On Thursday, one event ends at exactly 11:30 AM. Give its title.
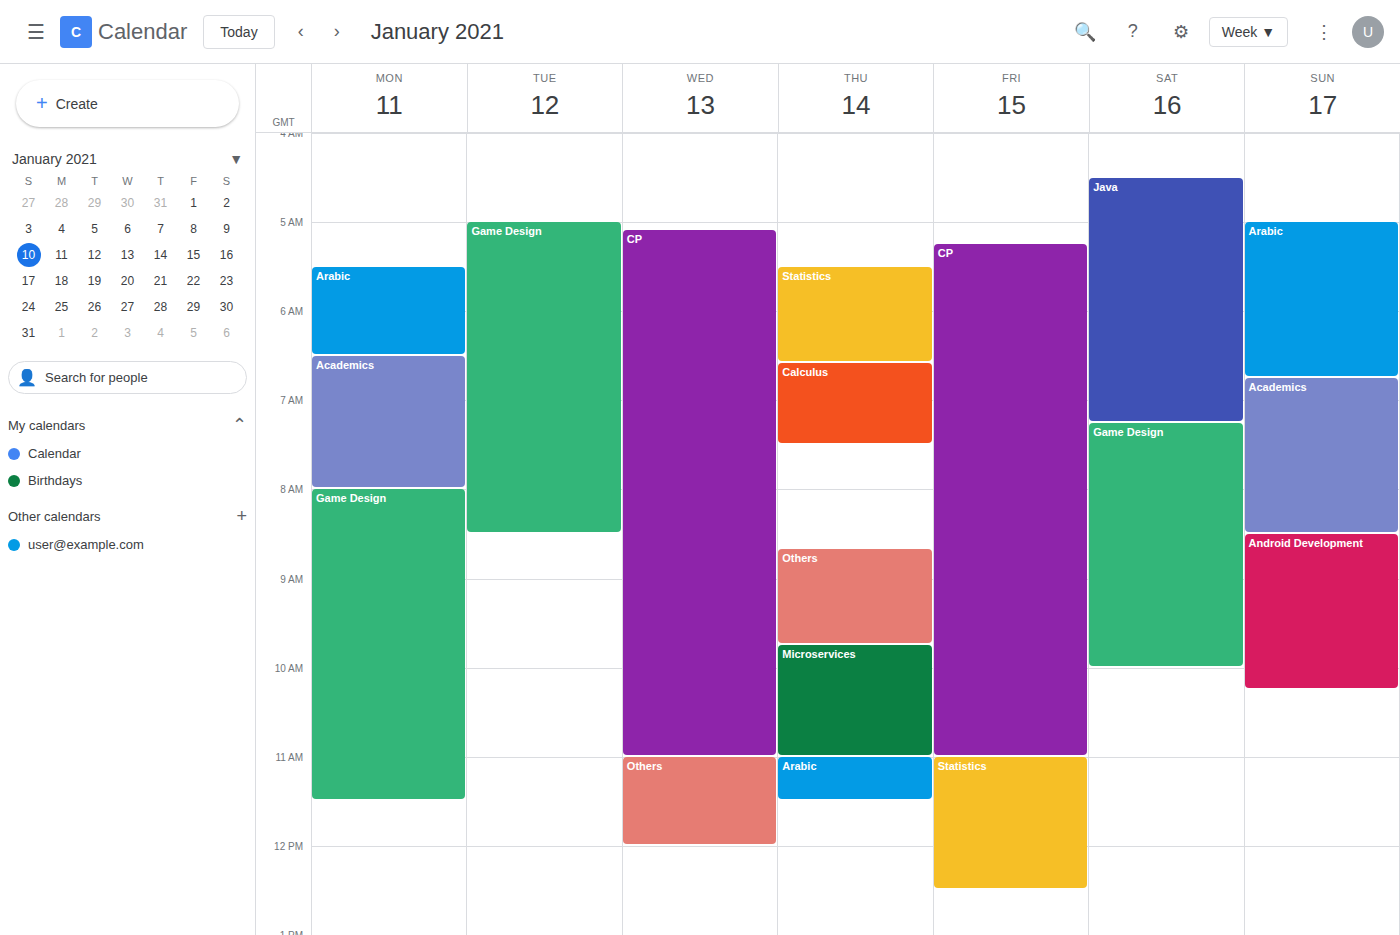
"Arabic"